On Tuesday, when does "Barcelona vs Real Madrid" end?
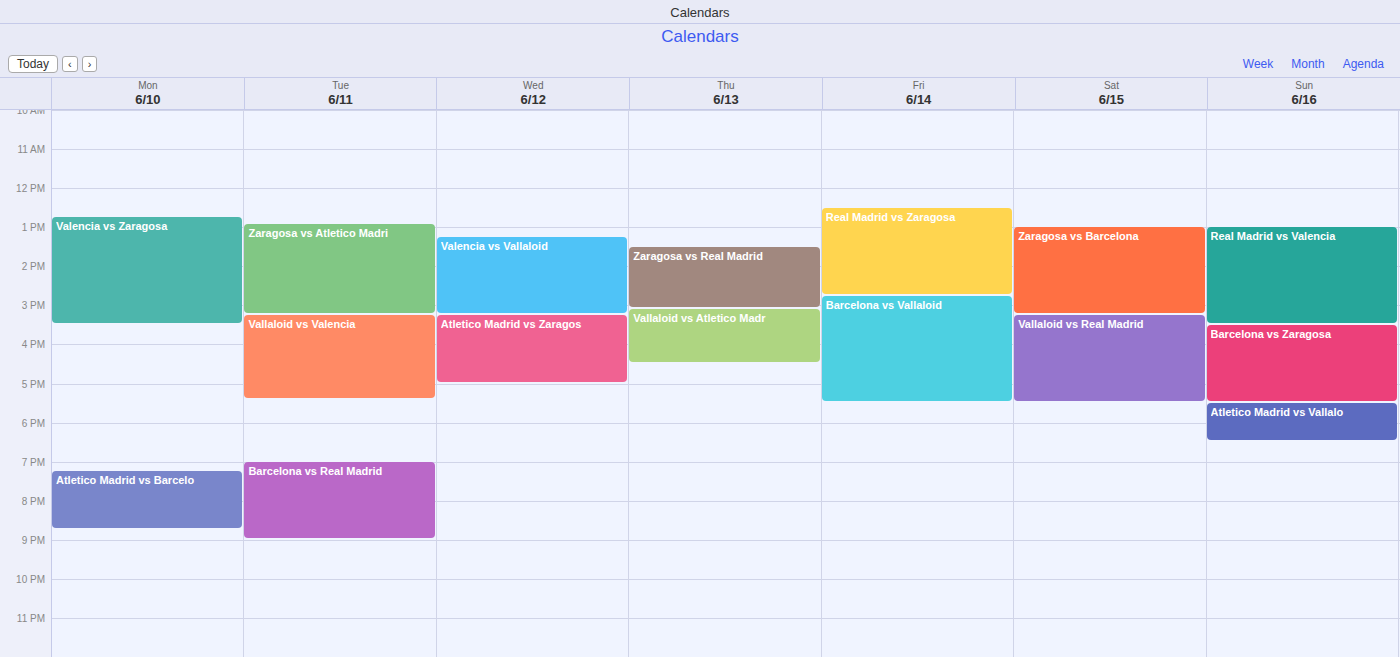
9:00 PM